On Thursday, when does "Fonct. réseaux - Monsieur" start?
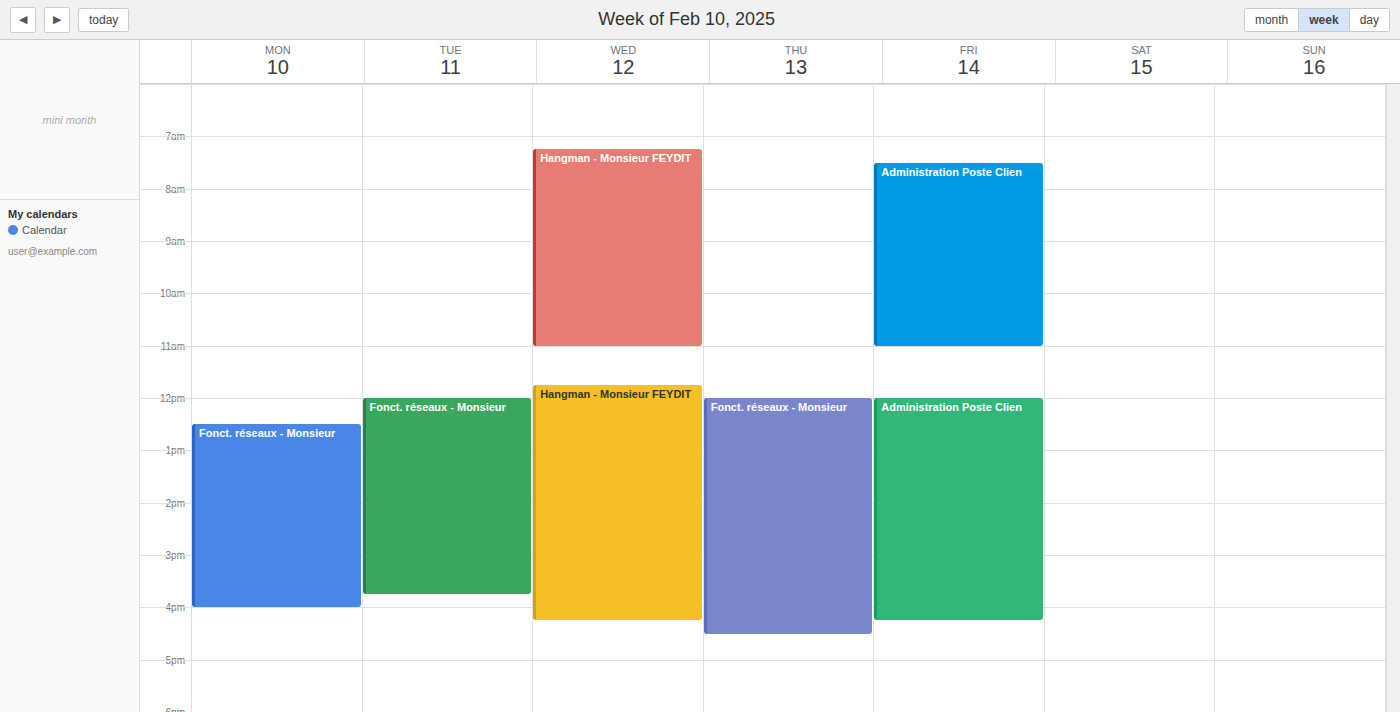
12:00 PM